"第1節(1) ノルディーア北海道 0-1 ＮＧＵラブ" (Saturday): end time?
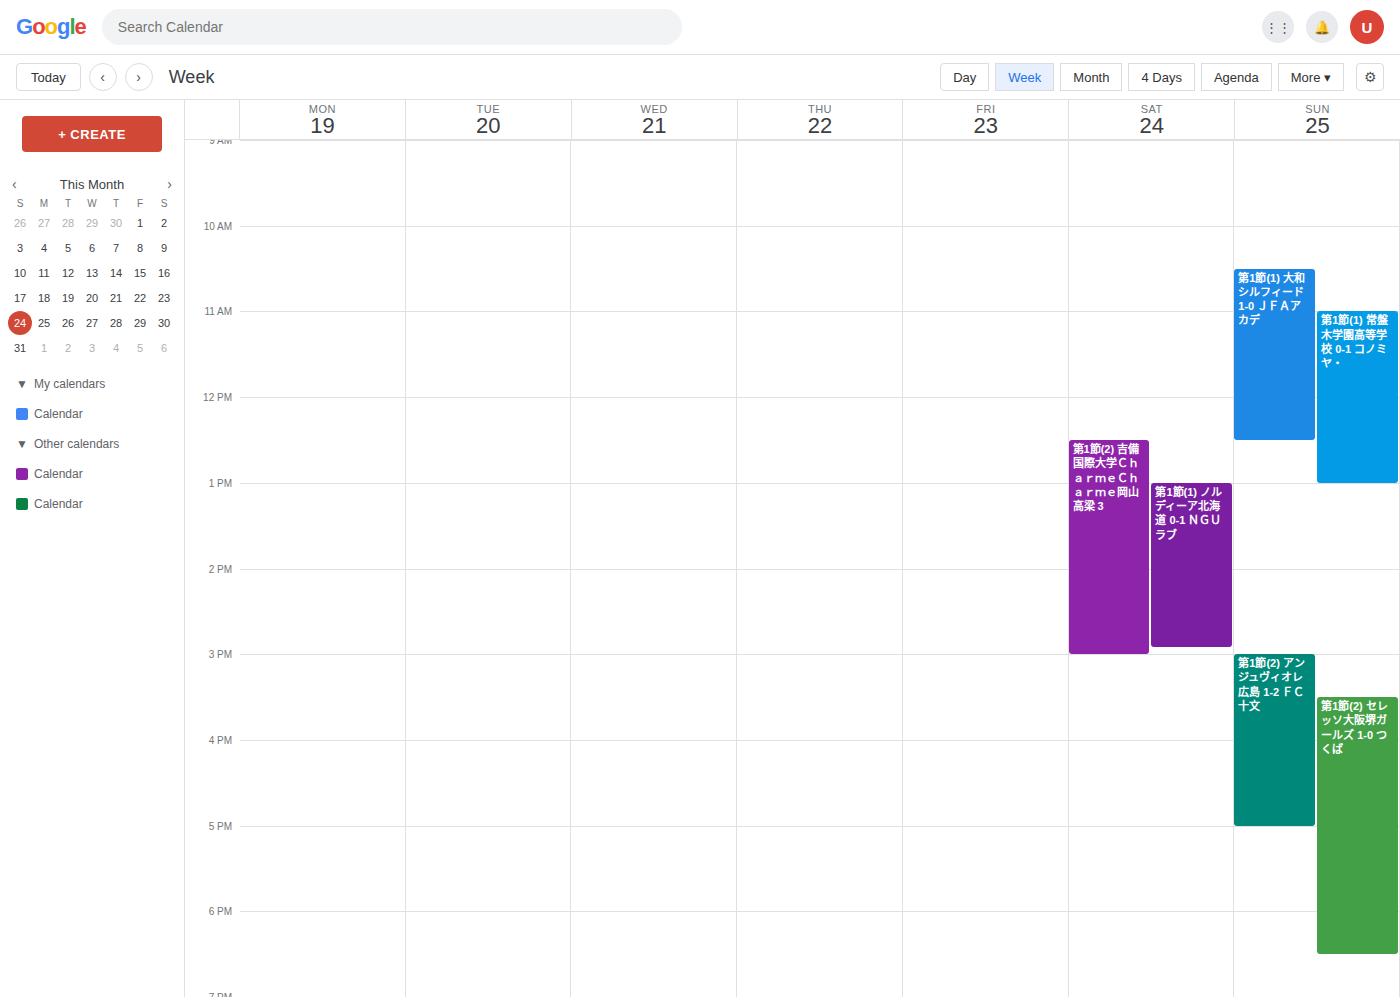
2:55 PM